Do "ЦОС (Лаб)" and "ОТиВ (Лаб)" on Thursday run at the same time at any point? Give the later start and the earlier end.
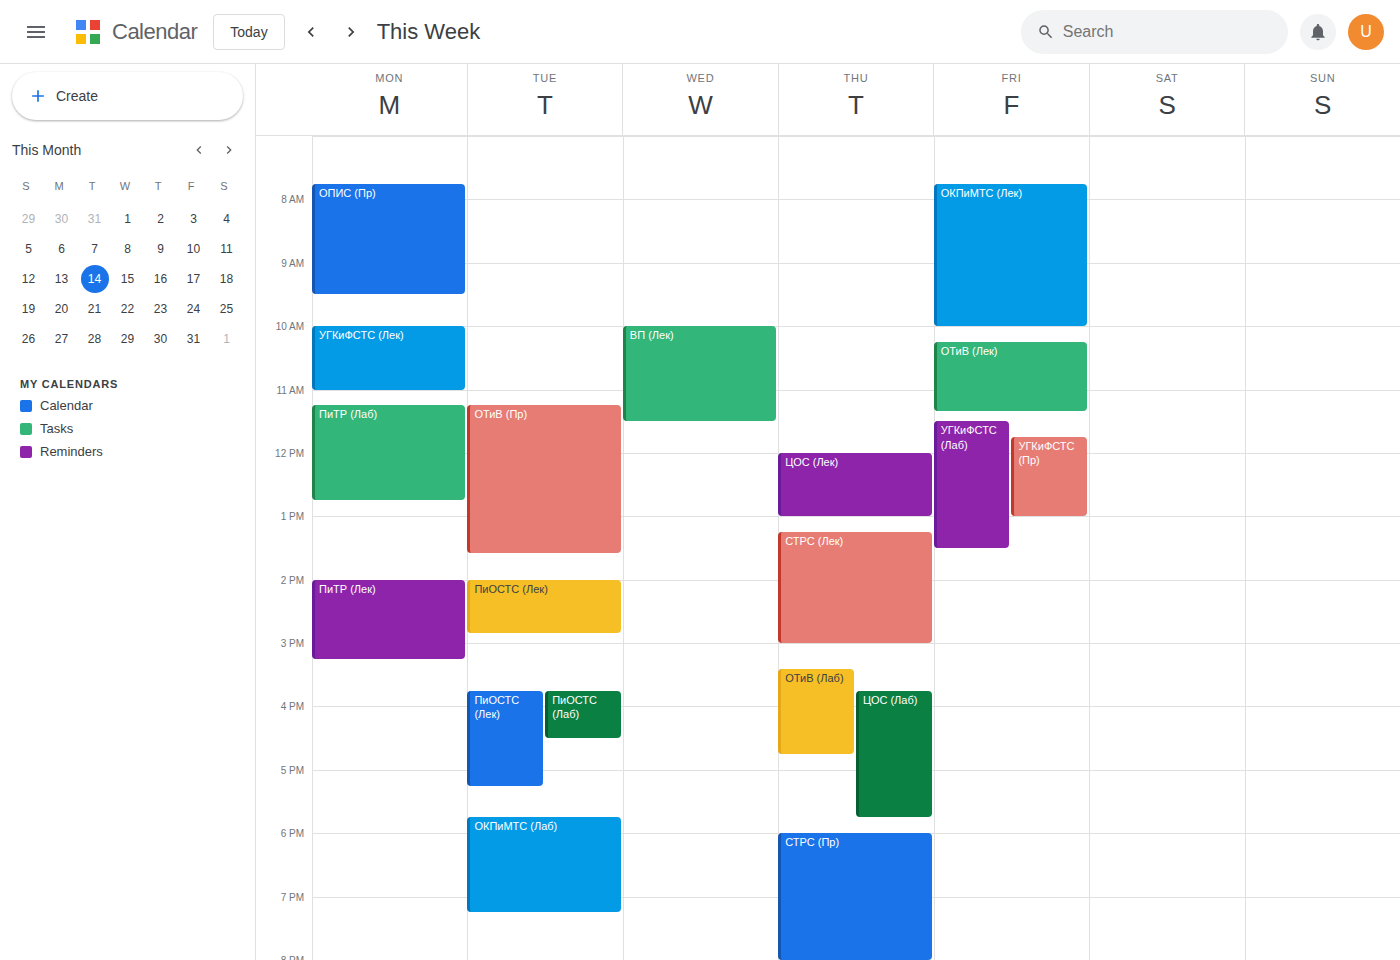
"ЦОС (Лаб)" starts at 3:45 PM, before "ОТиВ (Лаб)" ends at 4:45 PM -- they overlap.